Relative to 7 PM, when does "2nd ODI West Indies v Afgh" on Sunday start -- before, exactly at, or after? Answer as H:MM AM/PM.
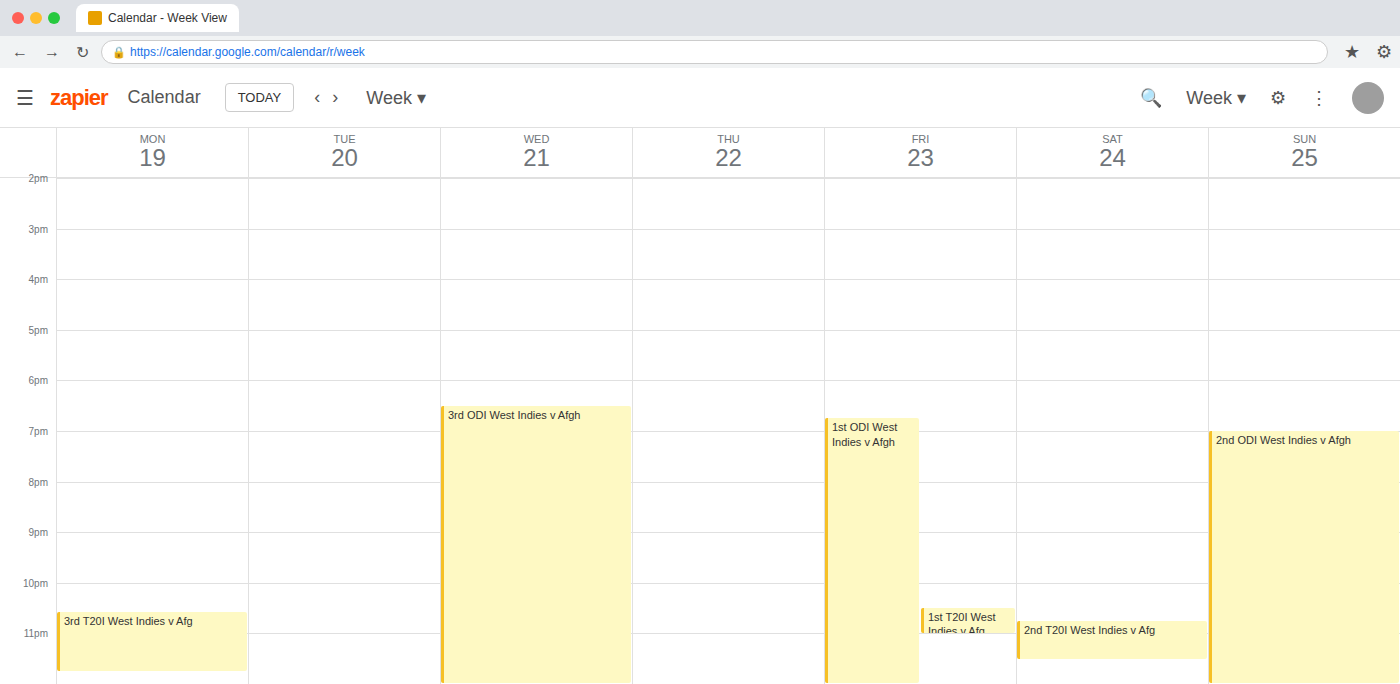
7:00 PM -- exactly at 7 PM, on the 7 PM line.